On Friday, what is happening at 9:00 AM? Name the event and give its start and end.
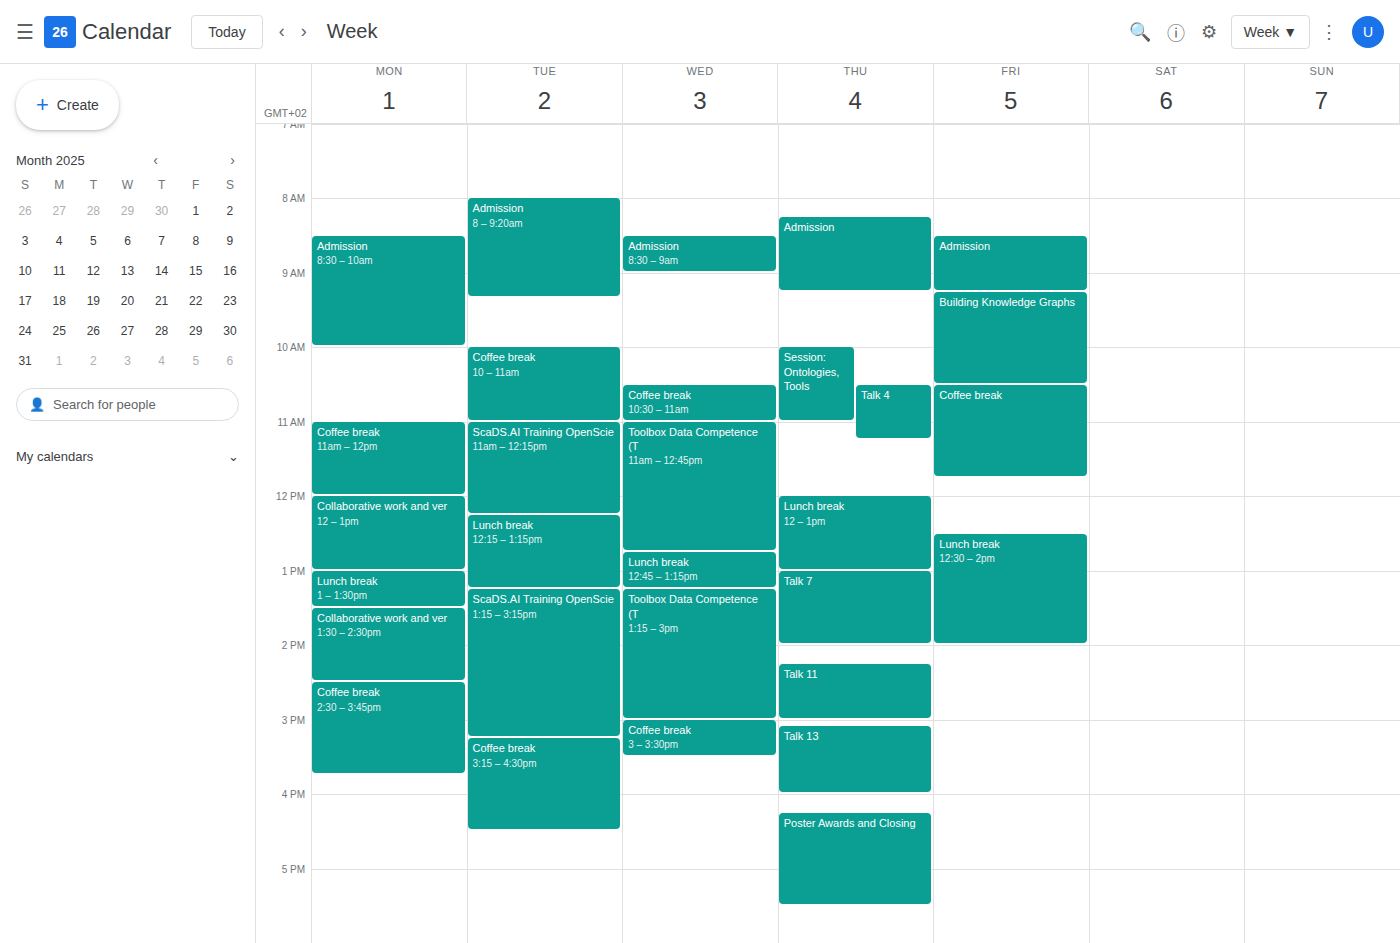
"Admission", 8:30 AM to 9:15 AM